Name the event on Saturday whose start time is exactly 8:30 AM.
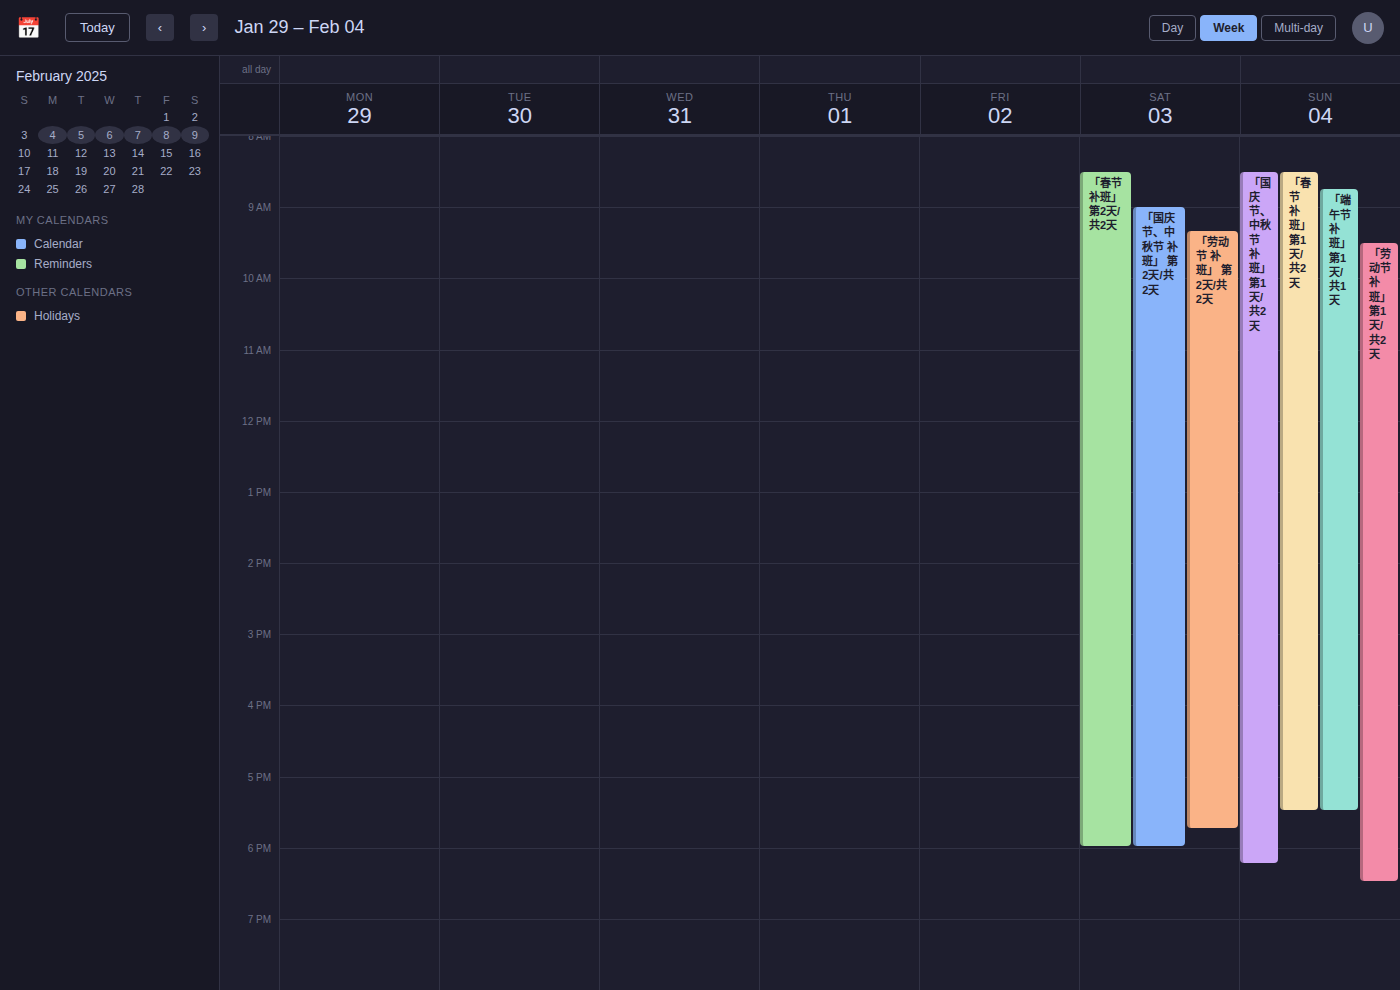
"「春节 补班」 第2天/共2天"